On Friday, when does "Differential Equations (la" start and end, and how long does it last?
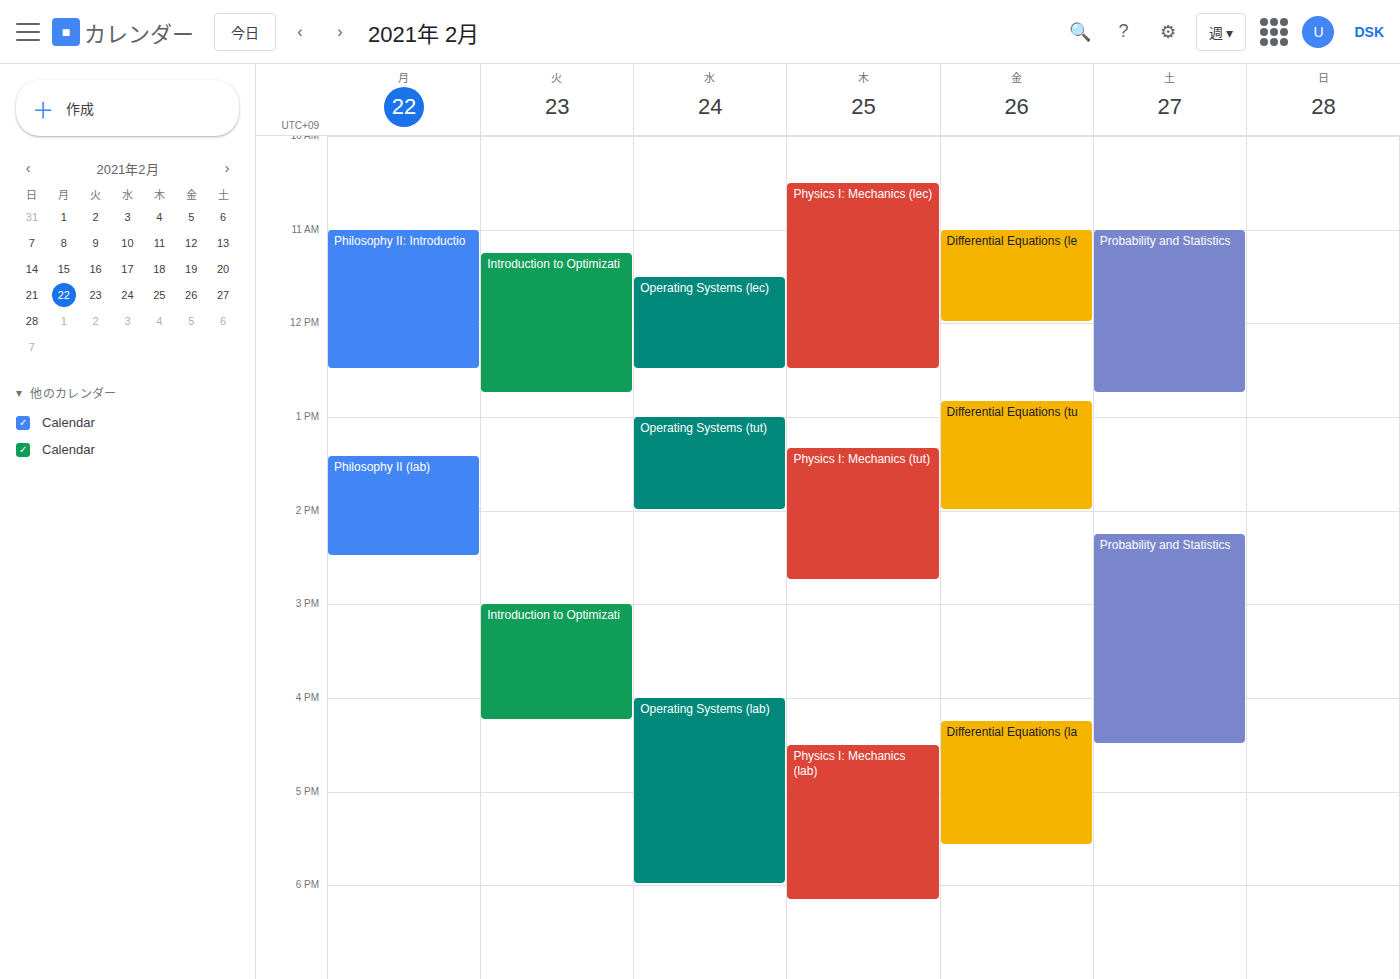
4:15 PM to 5:35 PM, 1 hour 20 minutes